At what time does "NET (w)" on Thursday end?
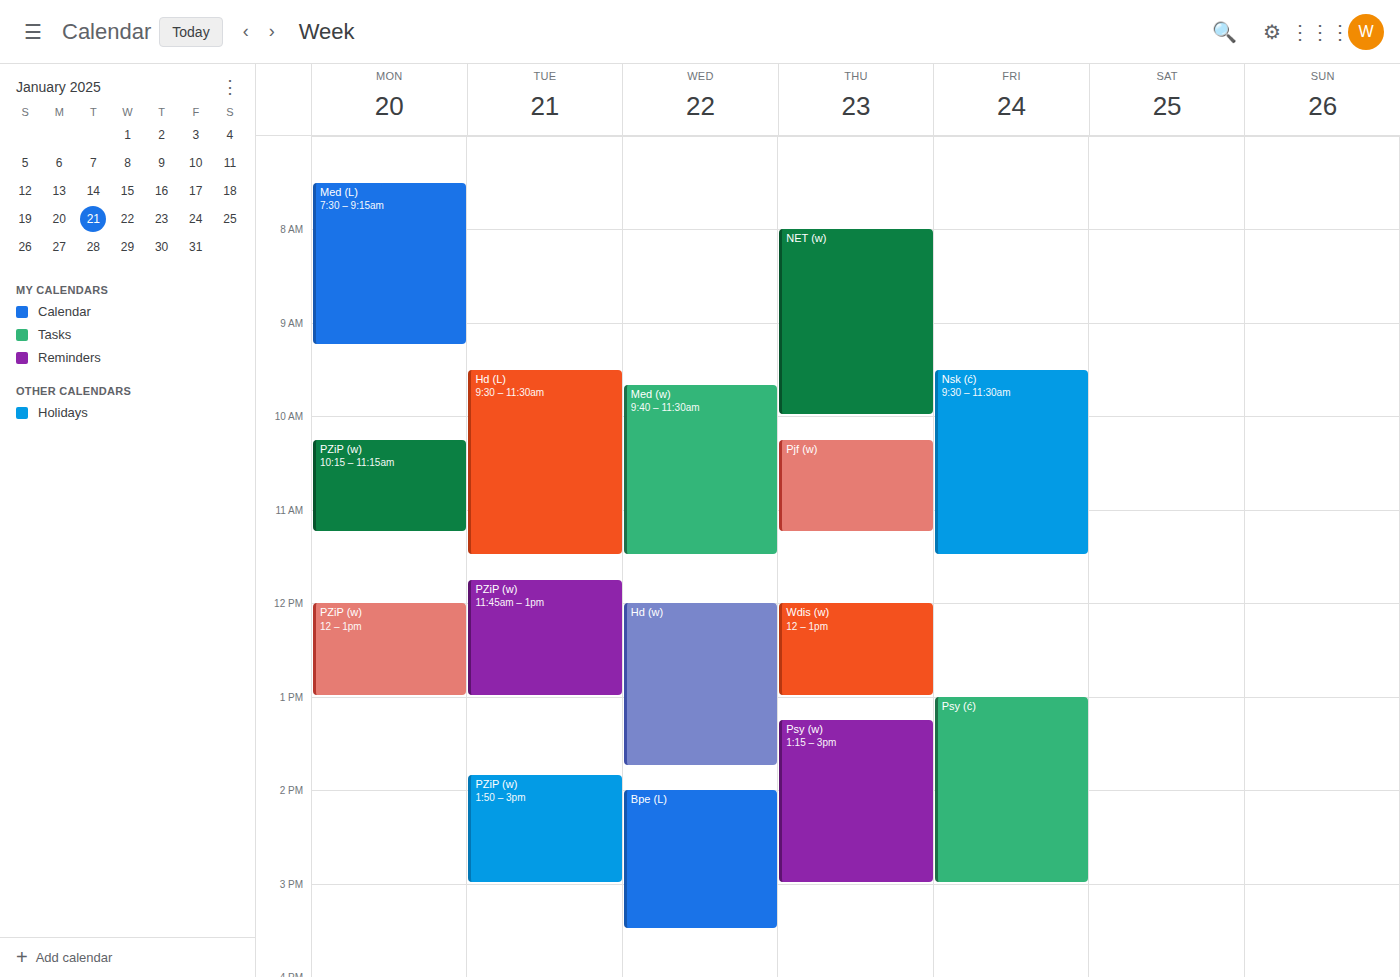
10:00 AM